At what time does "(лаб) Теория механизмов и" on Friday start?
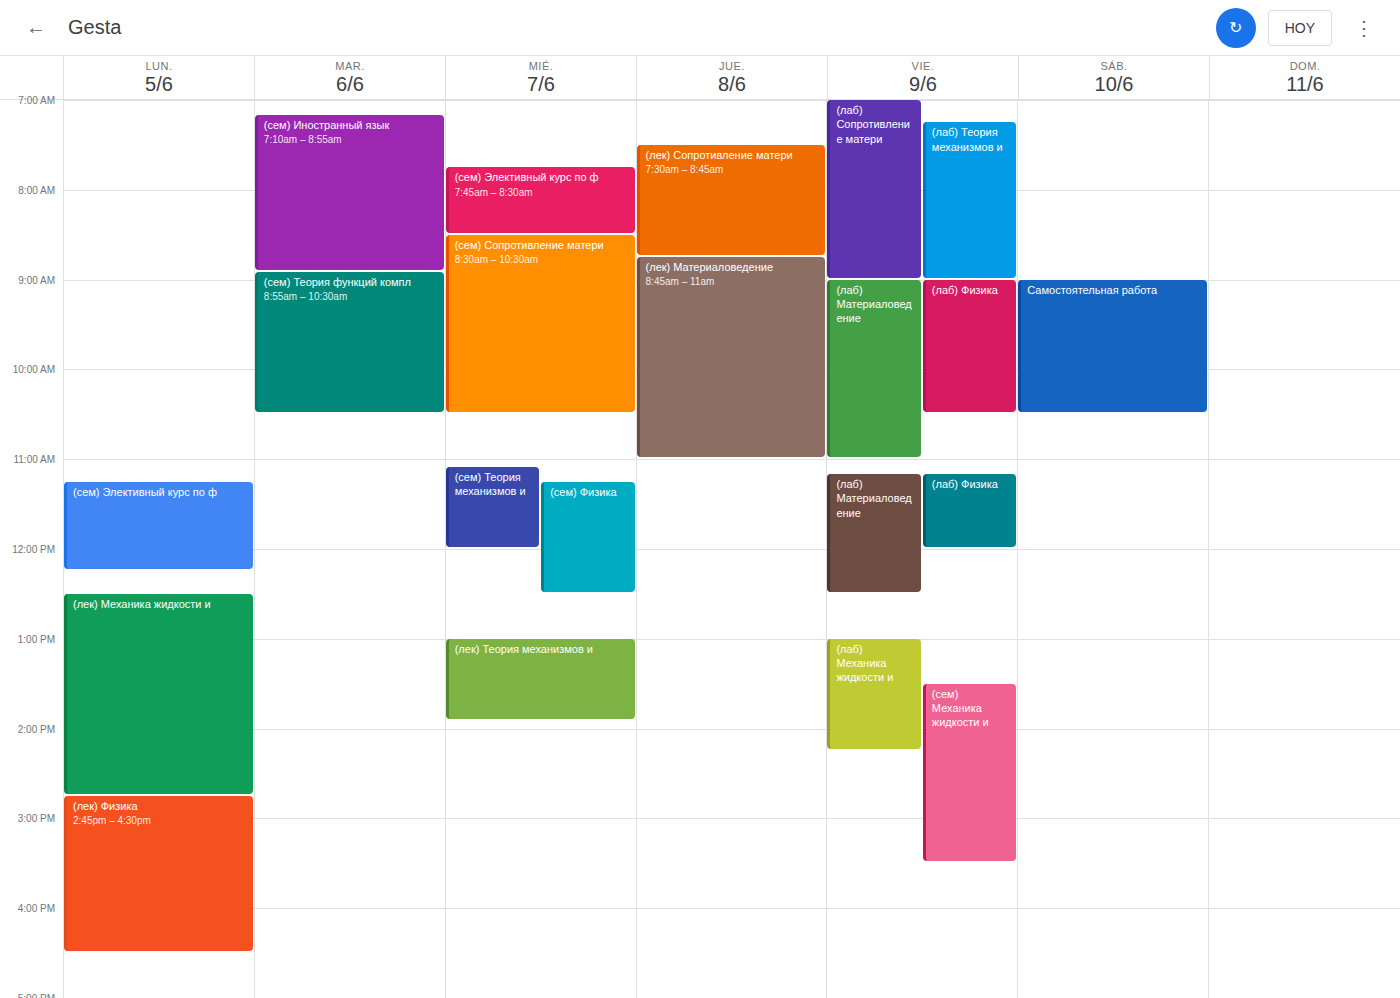
7:15 AM